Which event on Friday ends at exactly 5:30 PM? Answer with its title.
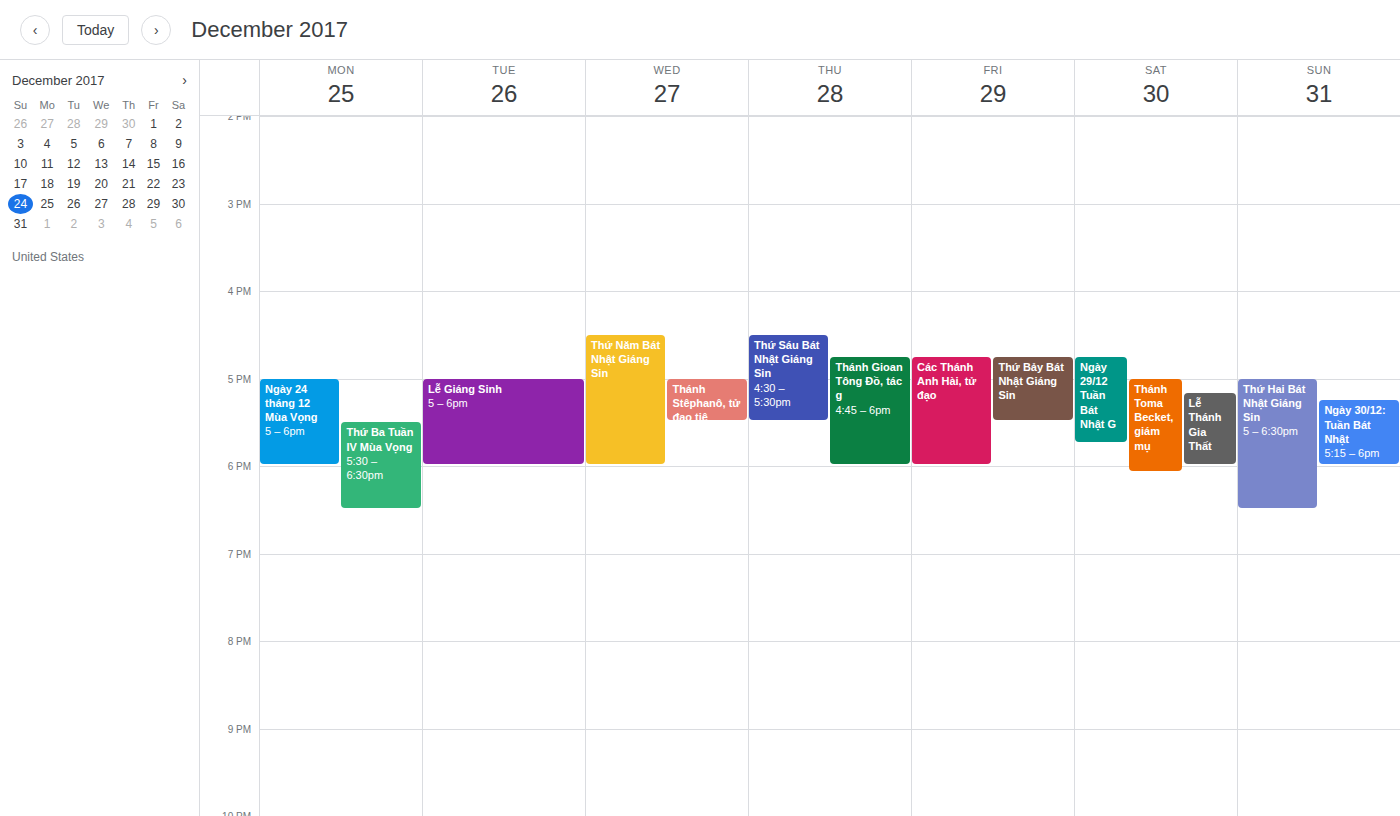
"Thứ Bảy Bát Nhật Giáng Sin"